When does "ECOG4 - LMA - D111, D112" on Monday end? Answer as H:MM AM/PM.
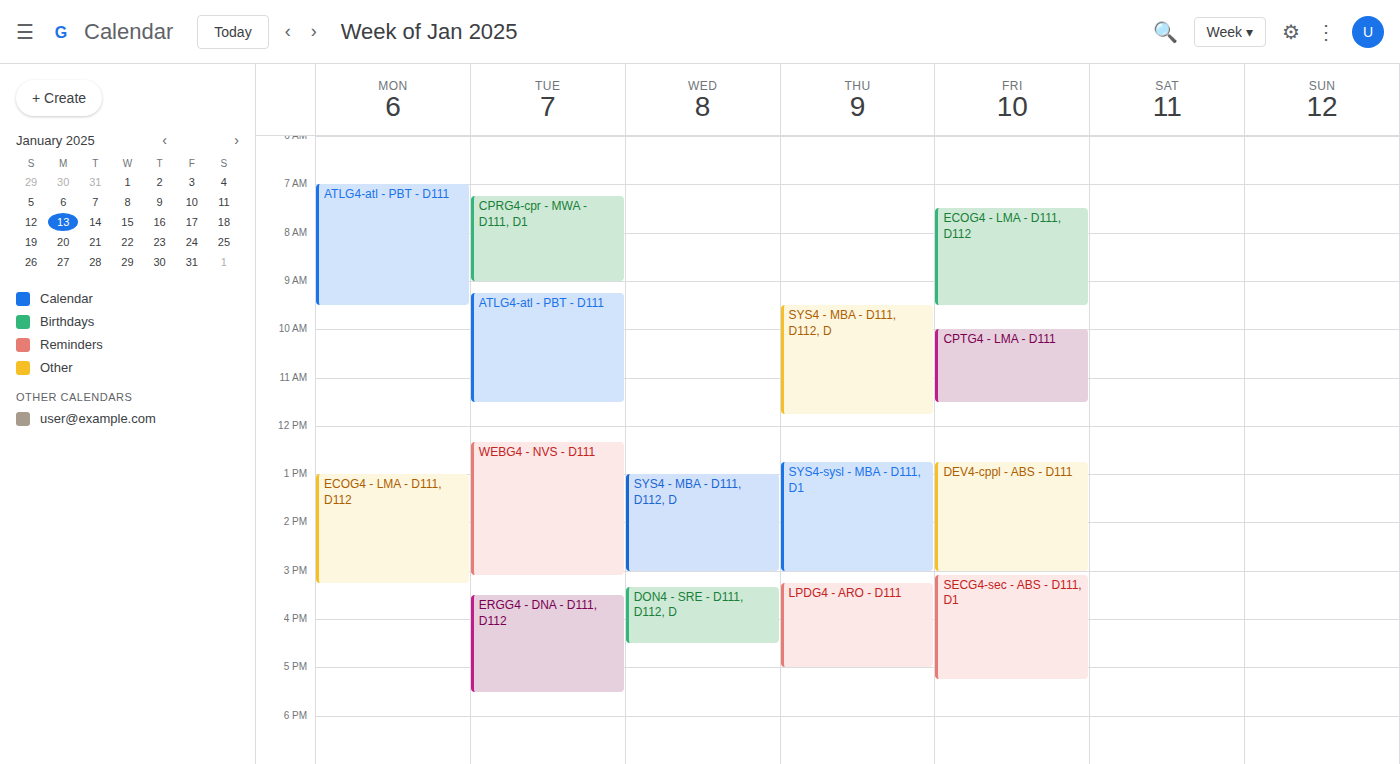
3:15 PM